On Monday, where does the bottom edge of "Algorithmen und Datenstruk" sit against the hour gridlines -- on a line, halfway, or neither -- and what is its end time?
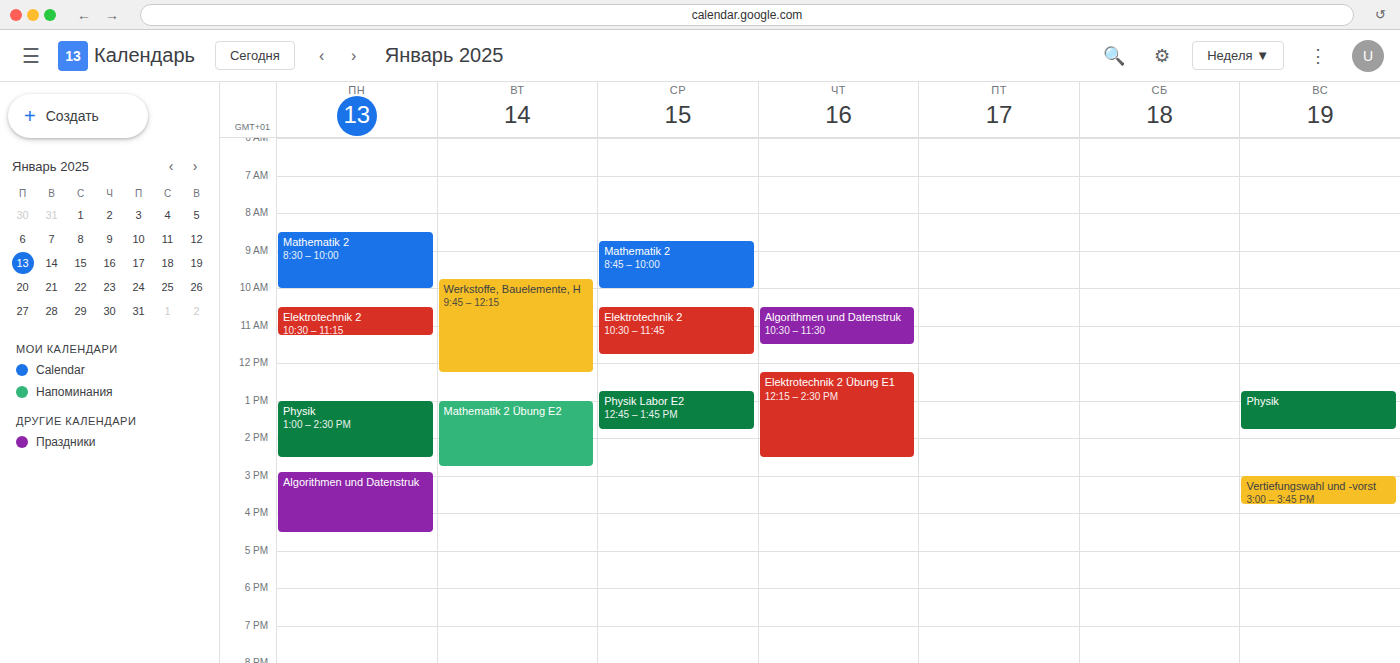
4:30 PM -- halfway between the 4 PM and 5 PM lines.